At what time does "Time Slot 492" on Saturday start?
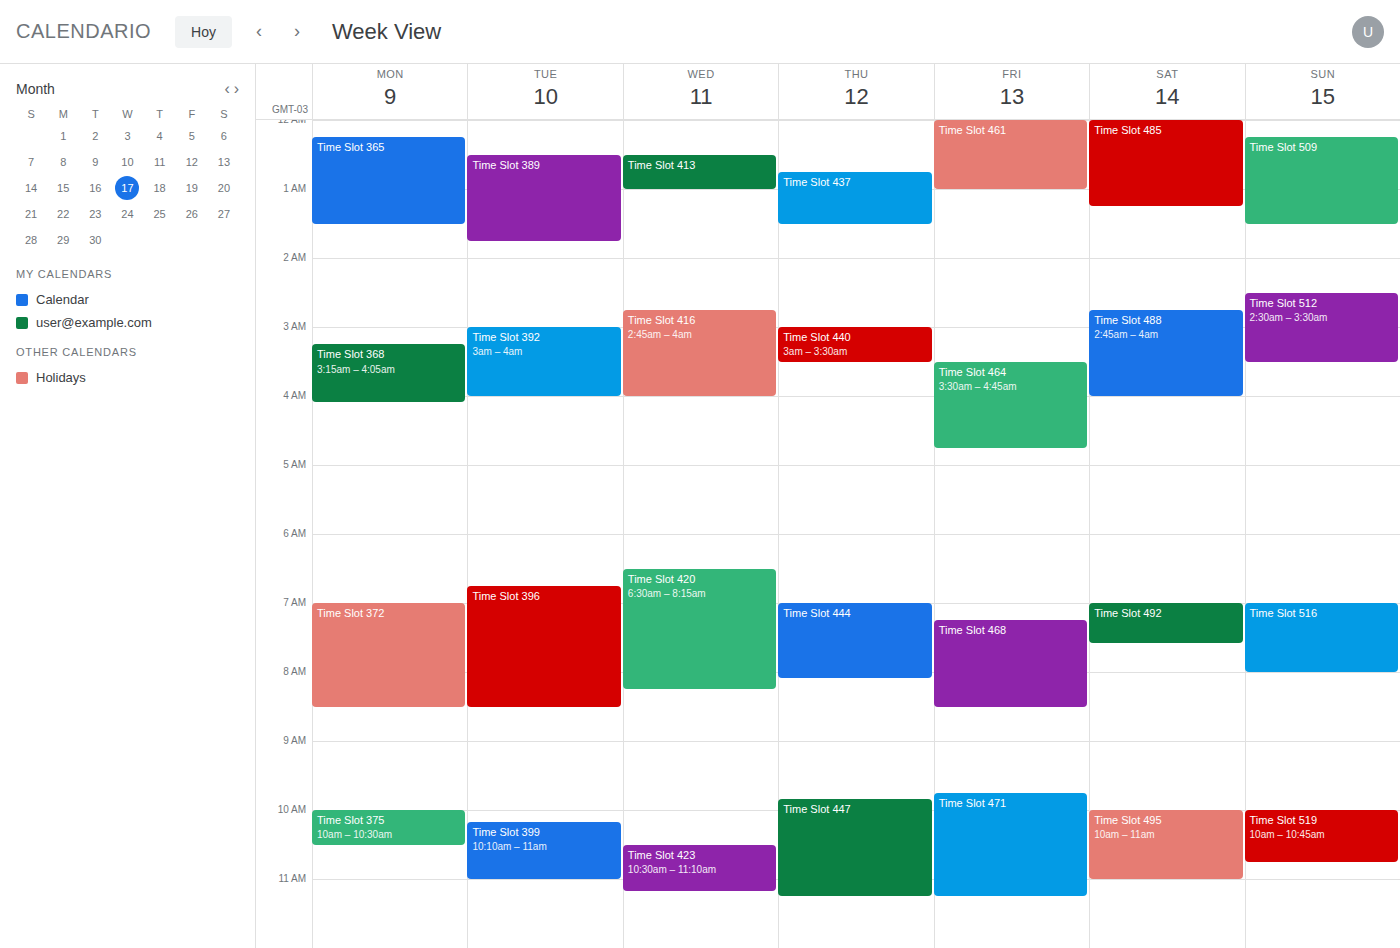
07:00